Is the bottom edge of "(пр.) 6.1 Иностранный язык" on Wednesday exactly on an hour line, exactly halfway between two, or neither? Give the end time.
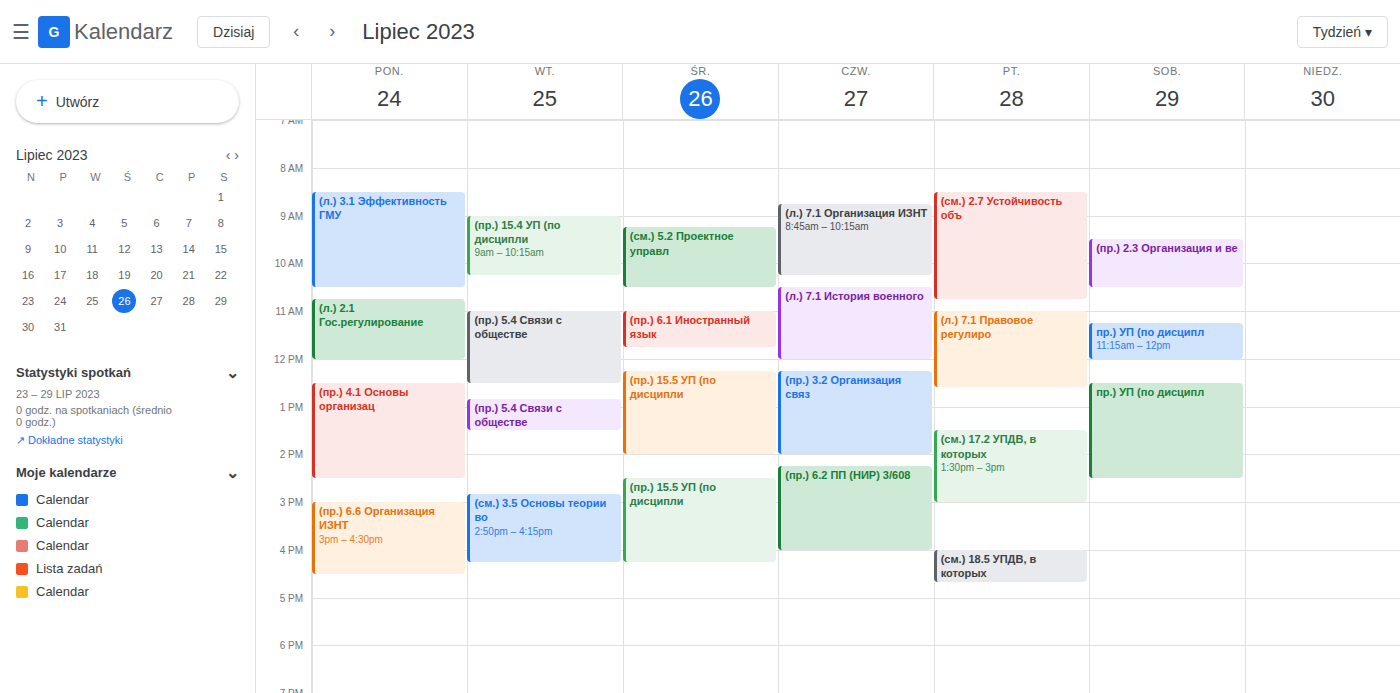
11:45 AM -- neither: three quarters of the way from the 11 AM line to the 12 PM line.